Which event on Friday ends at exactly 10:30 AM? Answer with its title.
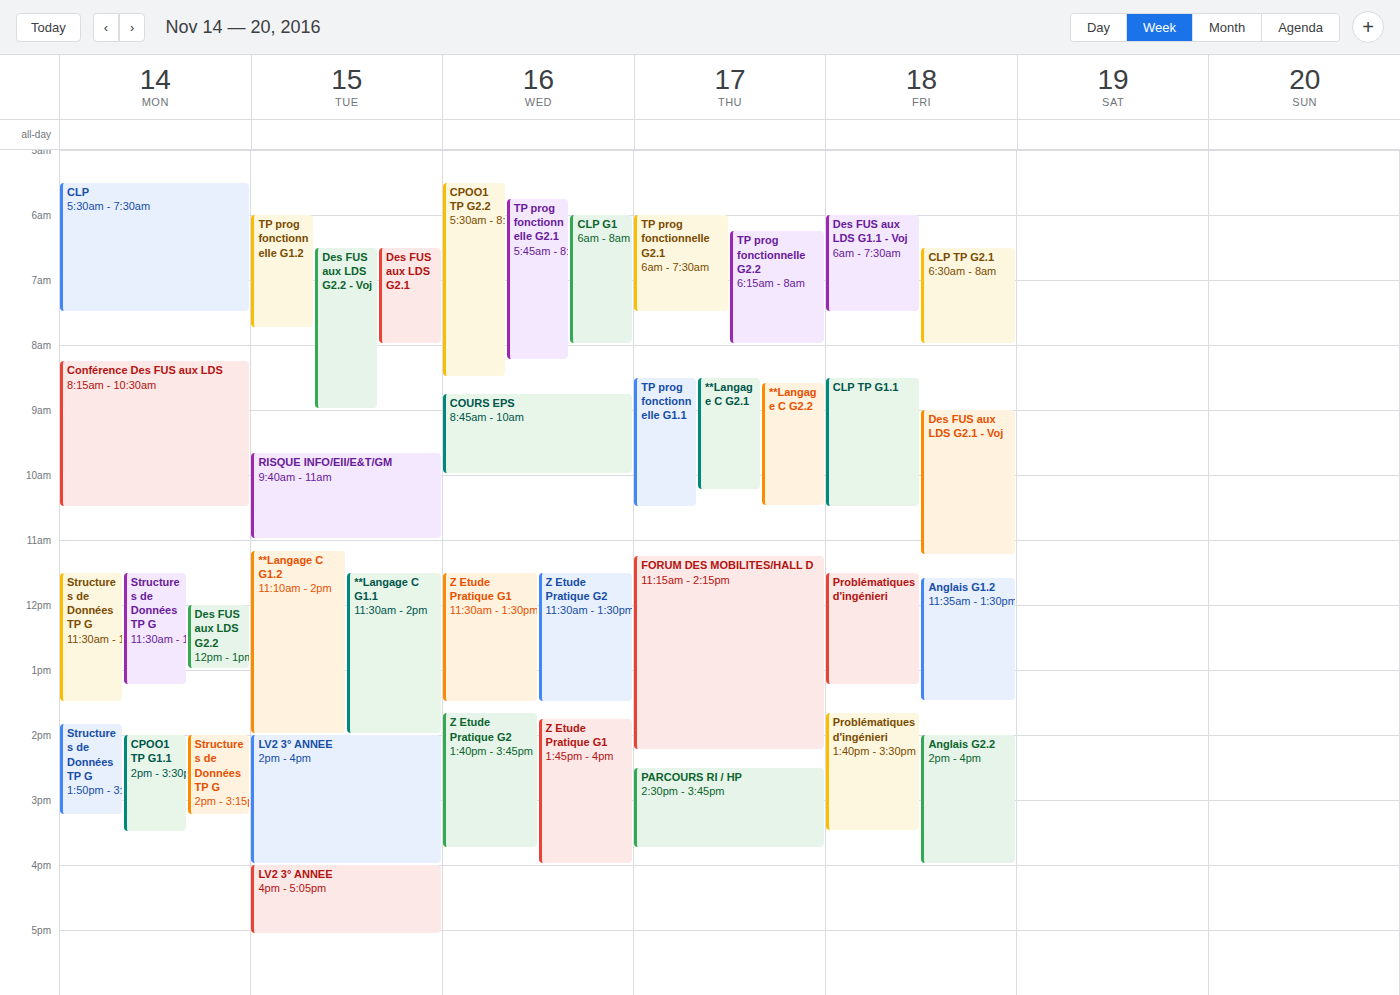
"CLP TP G1.1"